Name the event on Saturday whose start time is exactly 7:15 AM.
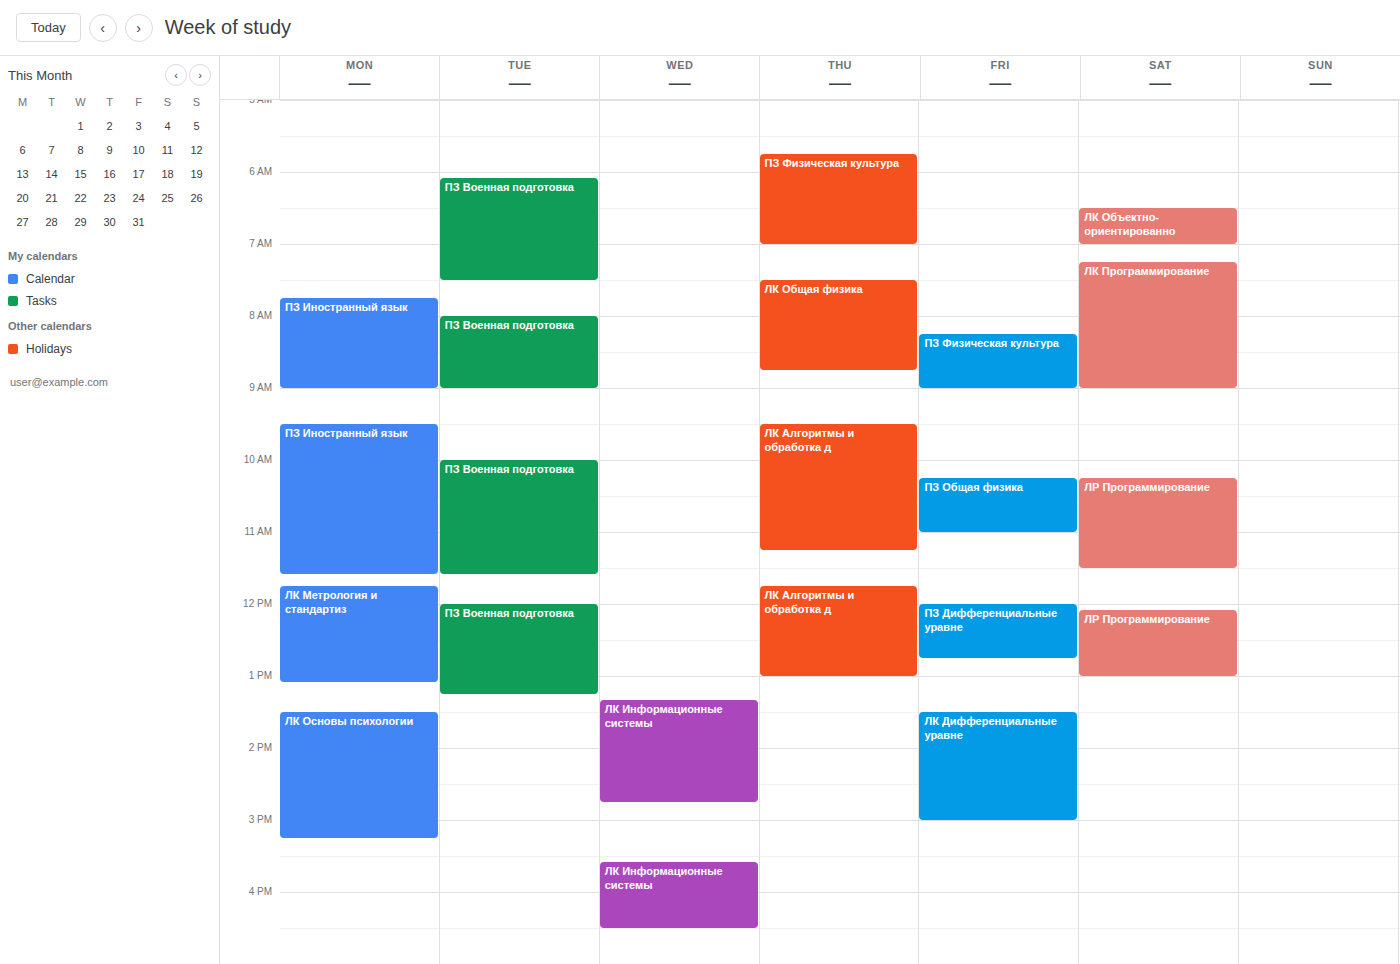
"ЛК Программирование"